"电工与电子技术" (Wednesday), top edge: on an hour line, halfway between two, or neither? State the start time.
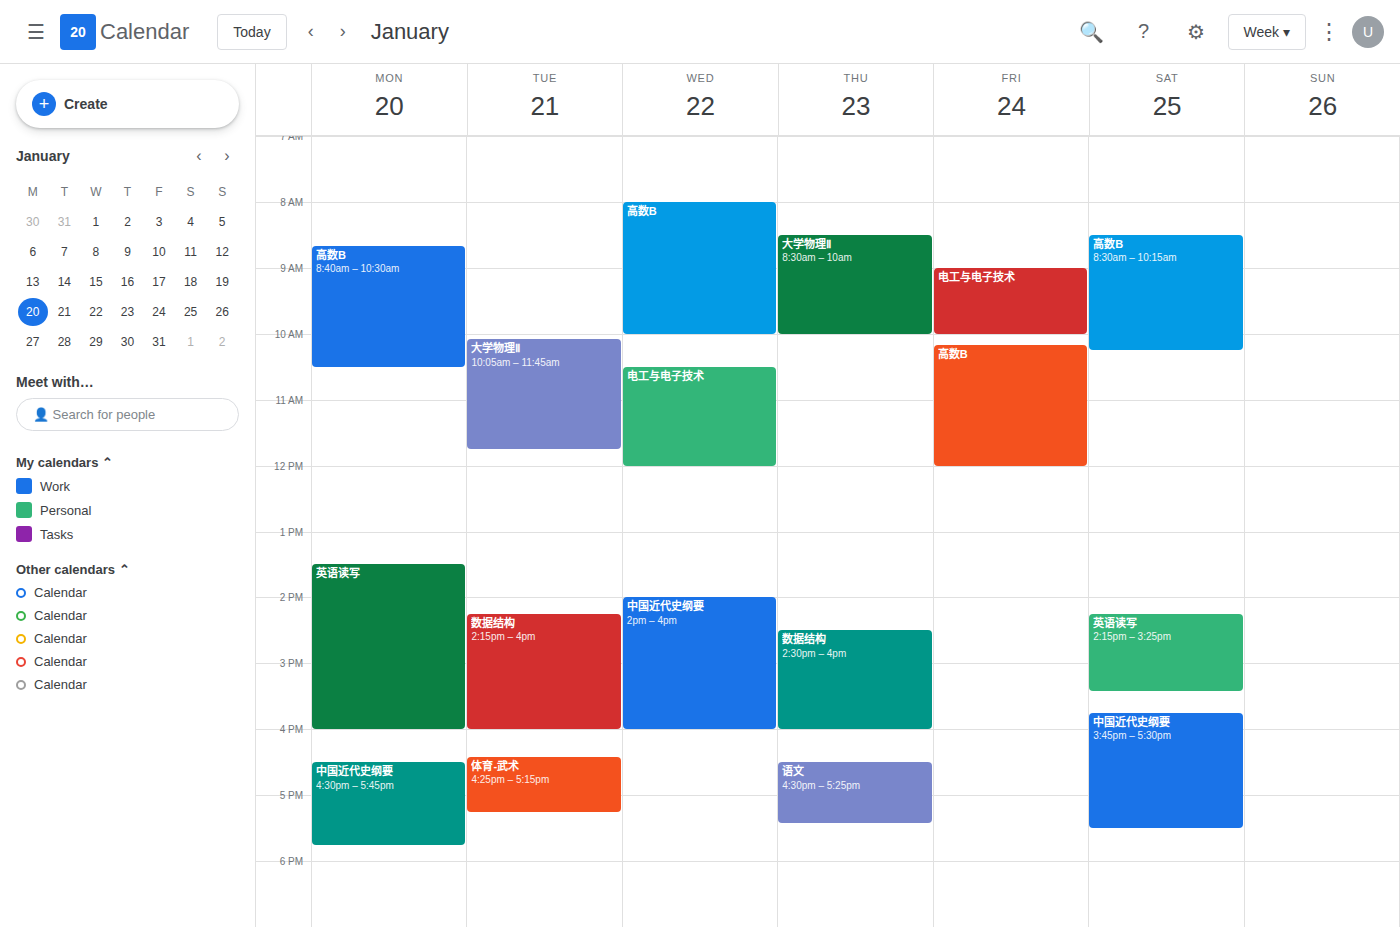
10:30 AM -- halfway between the 10 AM and 11 AM lines.